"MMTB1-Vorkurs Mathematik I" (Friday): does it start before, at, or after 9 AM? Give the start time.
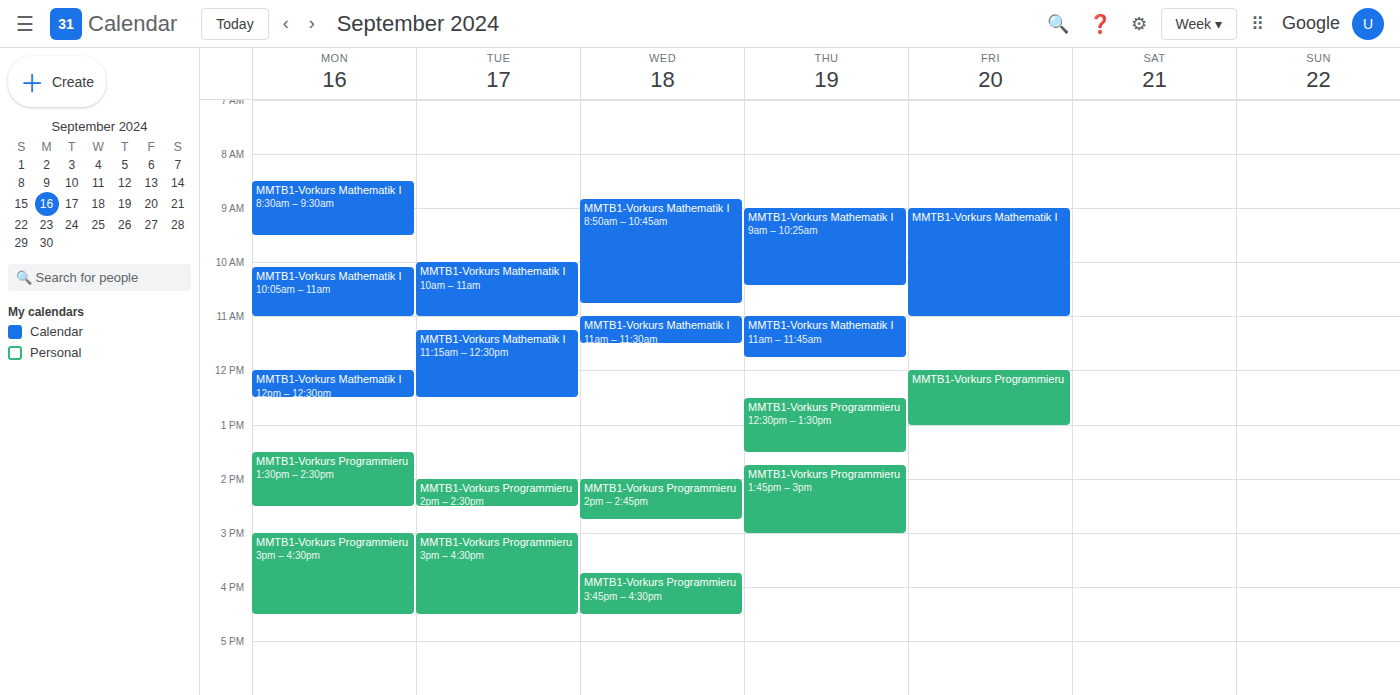
9:00 AM -- exactly at 9 AM, on the 9 AM line.